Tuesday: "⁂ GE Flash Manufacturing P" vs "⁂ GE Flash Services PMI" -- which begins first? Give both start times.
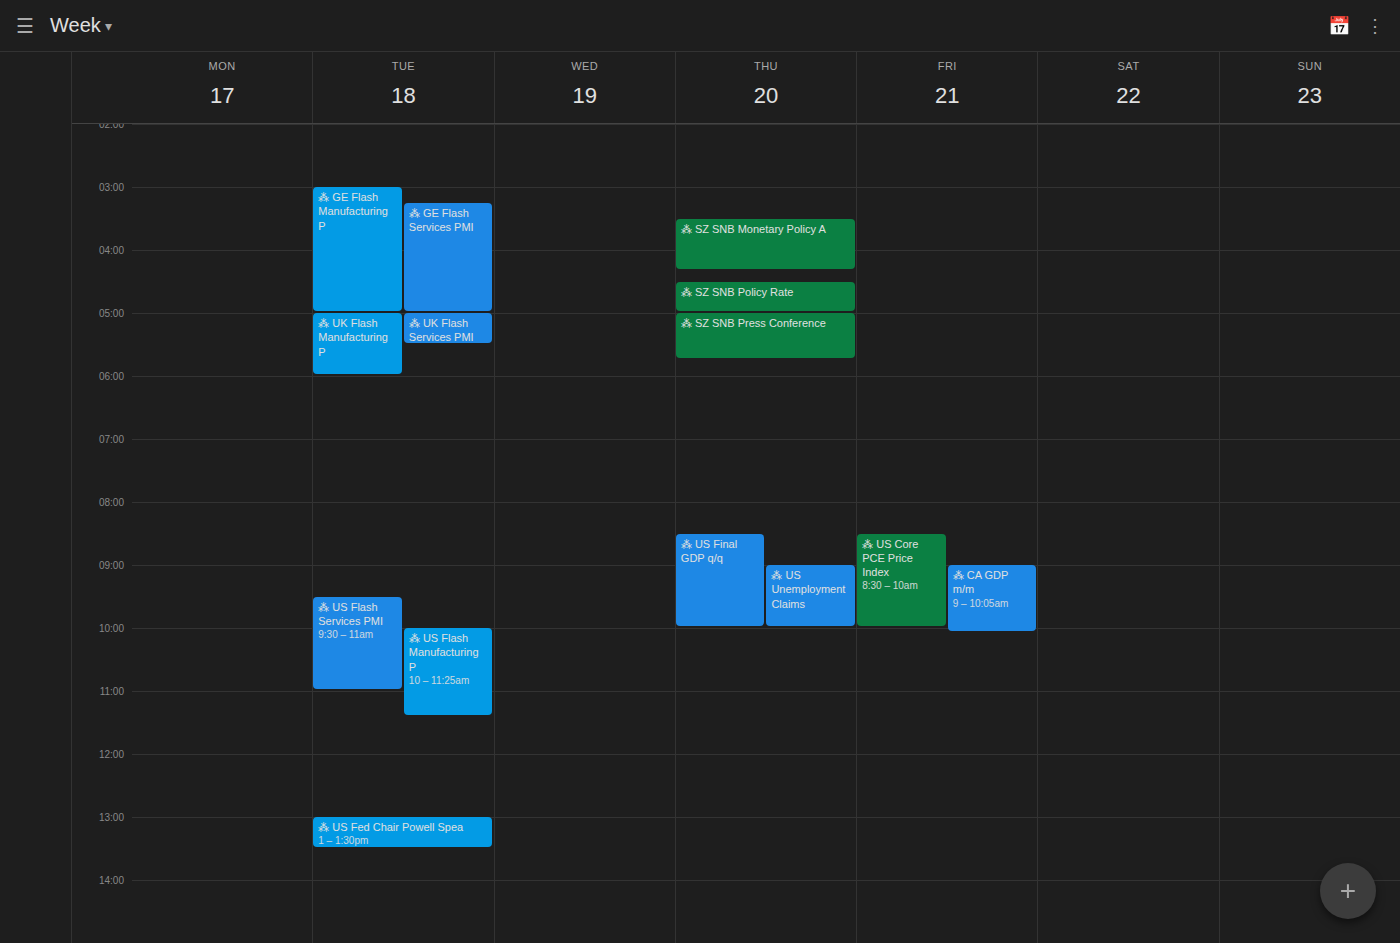
"⁂ GE Flash Manufacturing P" 3:00 AM; "⁂ GE Flash Services PMI" 3:15 AM.